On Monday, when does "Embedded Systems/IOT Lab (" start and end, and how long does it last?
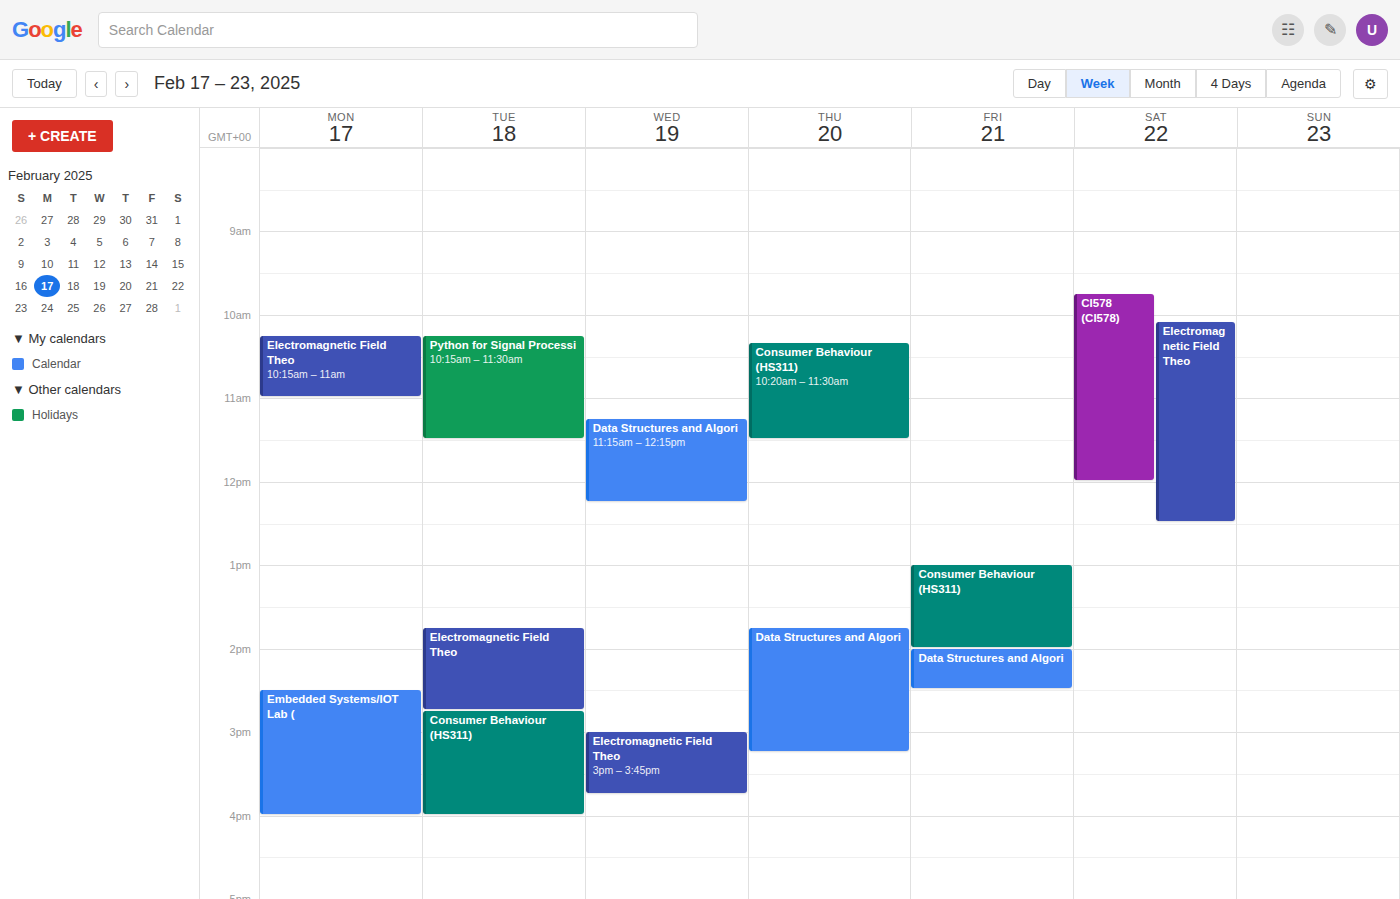
2:30 PM to 4:00 PM, 1 hour 30 minutes